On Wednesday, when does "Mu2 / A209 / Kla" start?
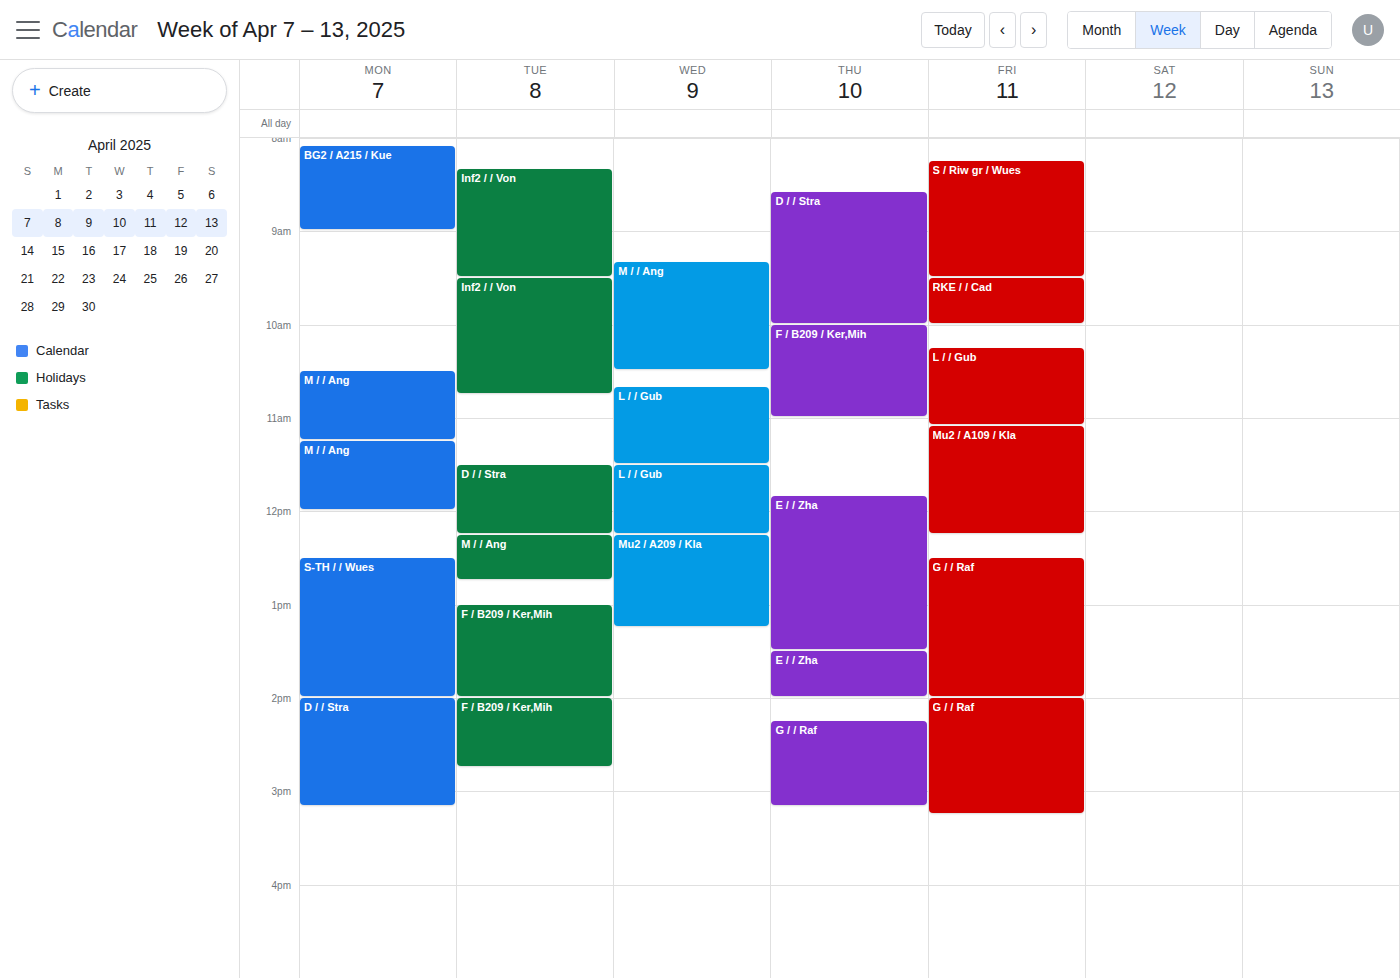
12:15 PM